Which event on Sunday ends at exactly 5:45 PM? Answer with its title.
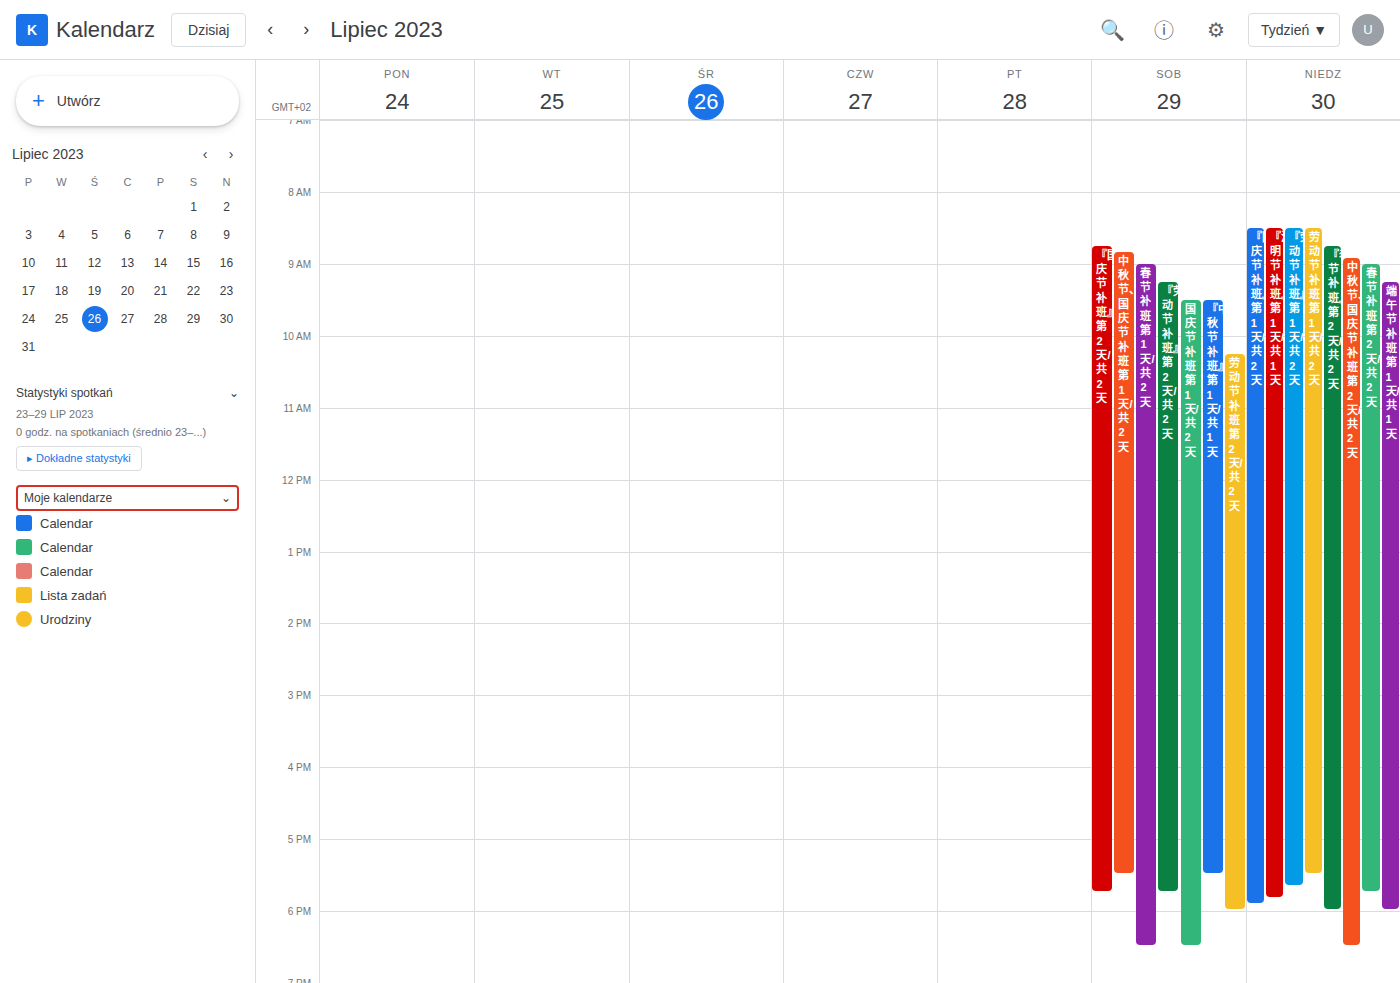
"春节 补班 第2天/共2天"